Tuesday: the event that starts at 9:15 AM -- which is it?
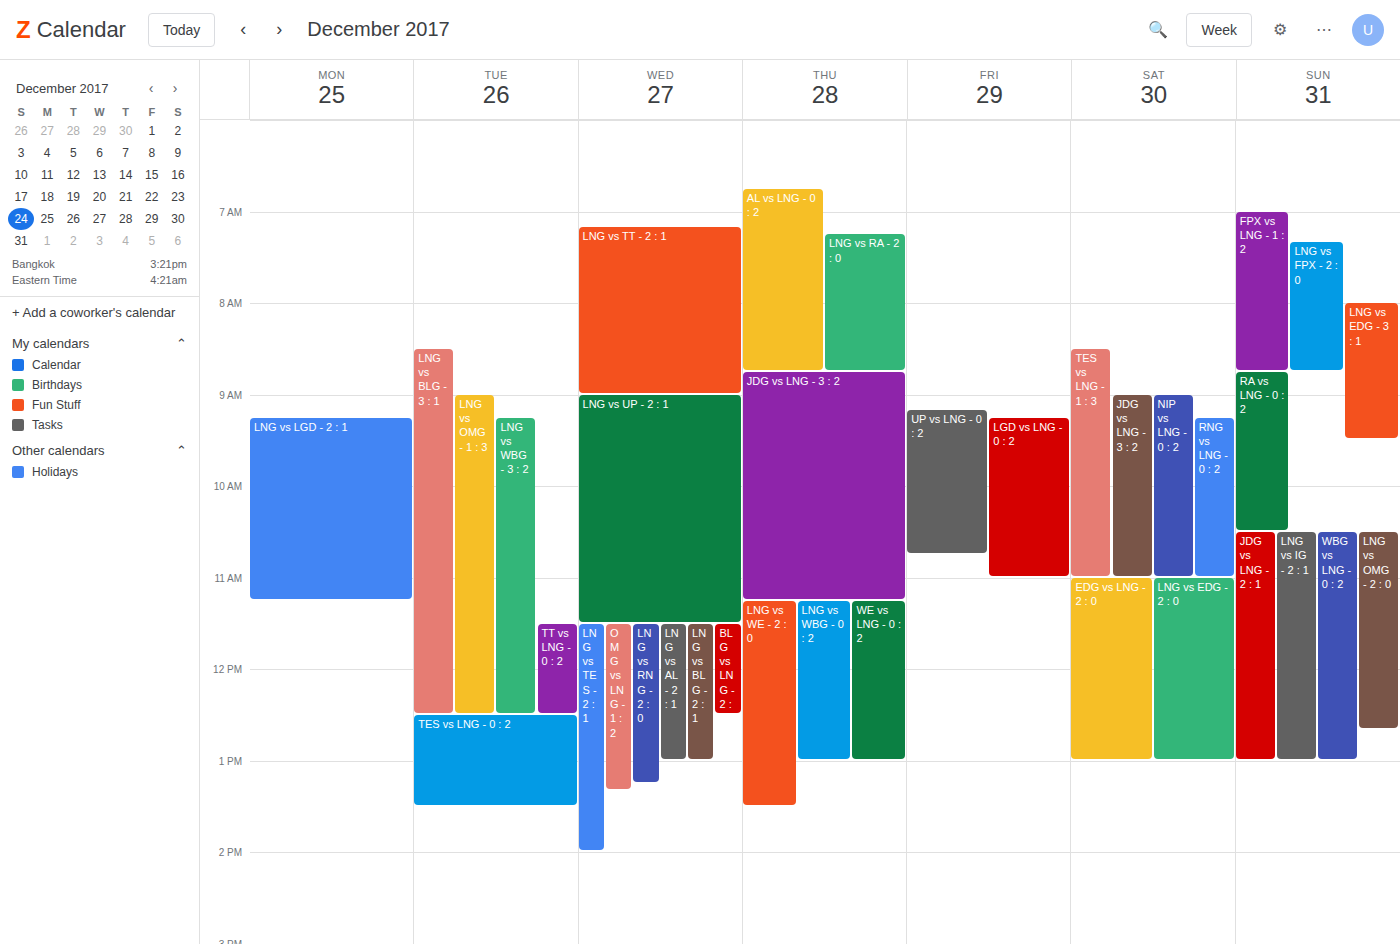
"LNG vs WBG - 3 : 2"